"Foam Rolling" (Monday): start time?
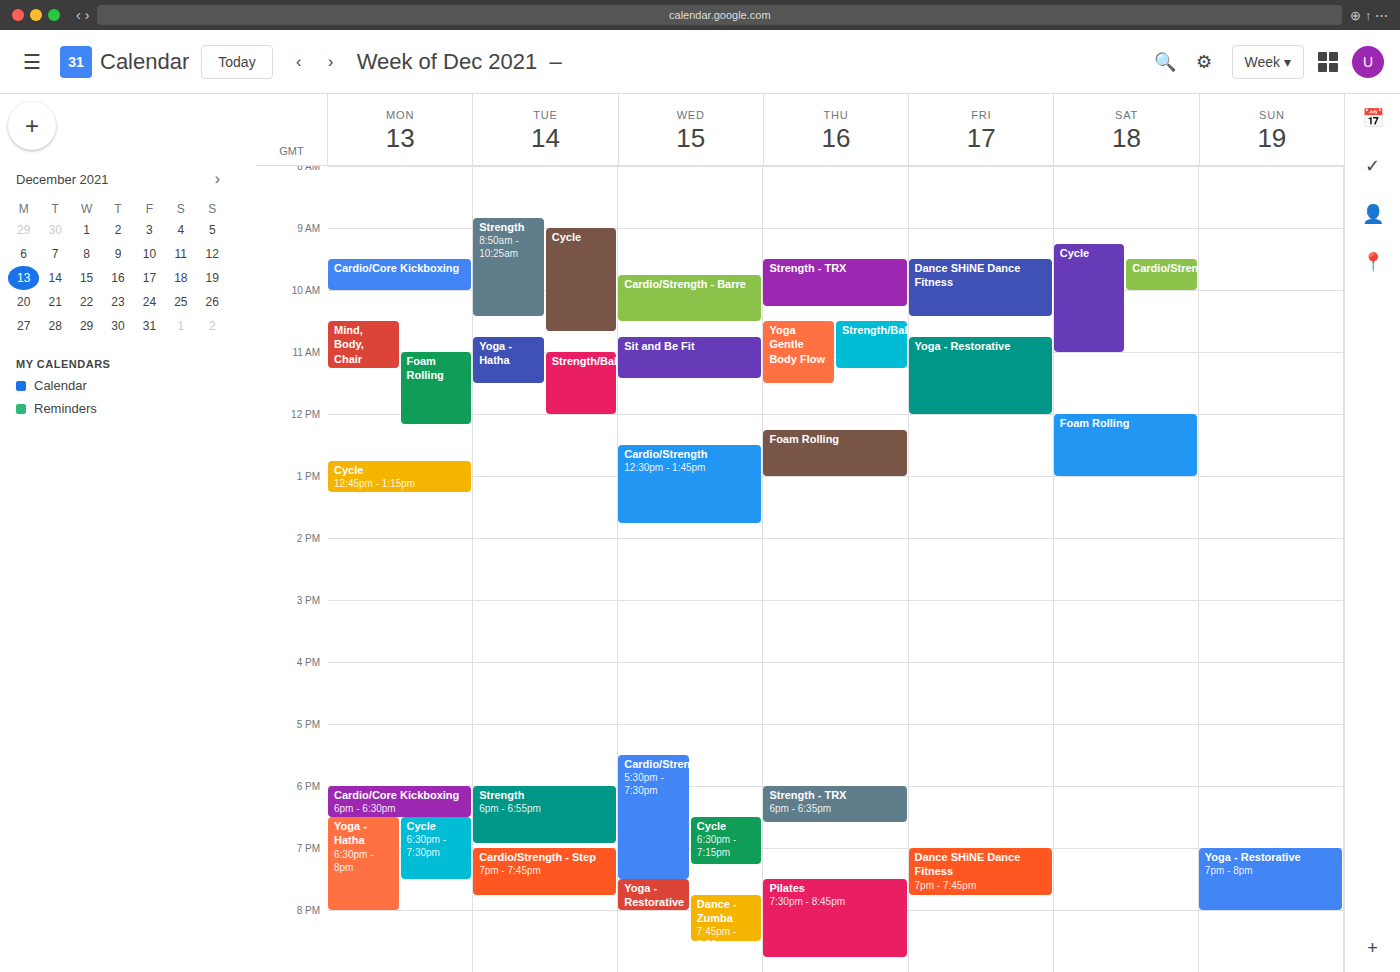
11:00